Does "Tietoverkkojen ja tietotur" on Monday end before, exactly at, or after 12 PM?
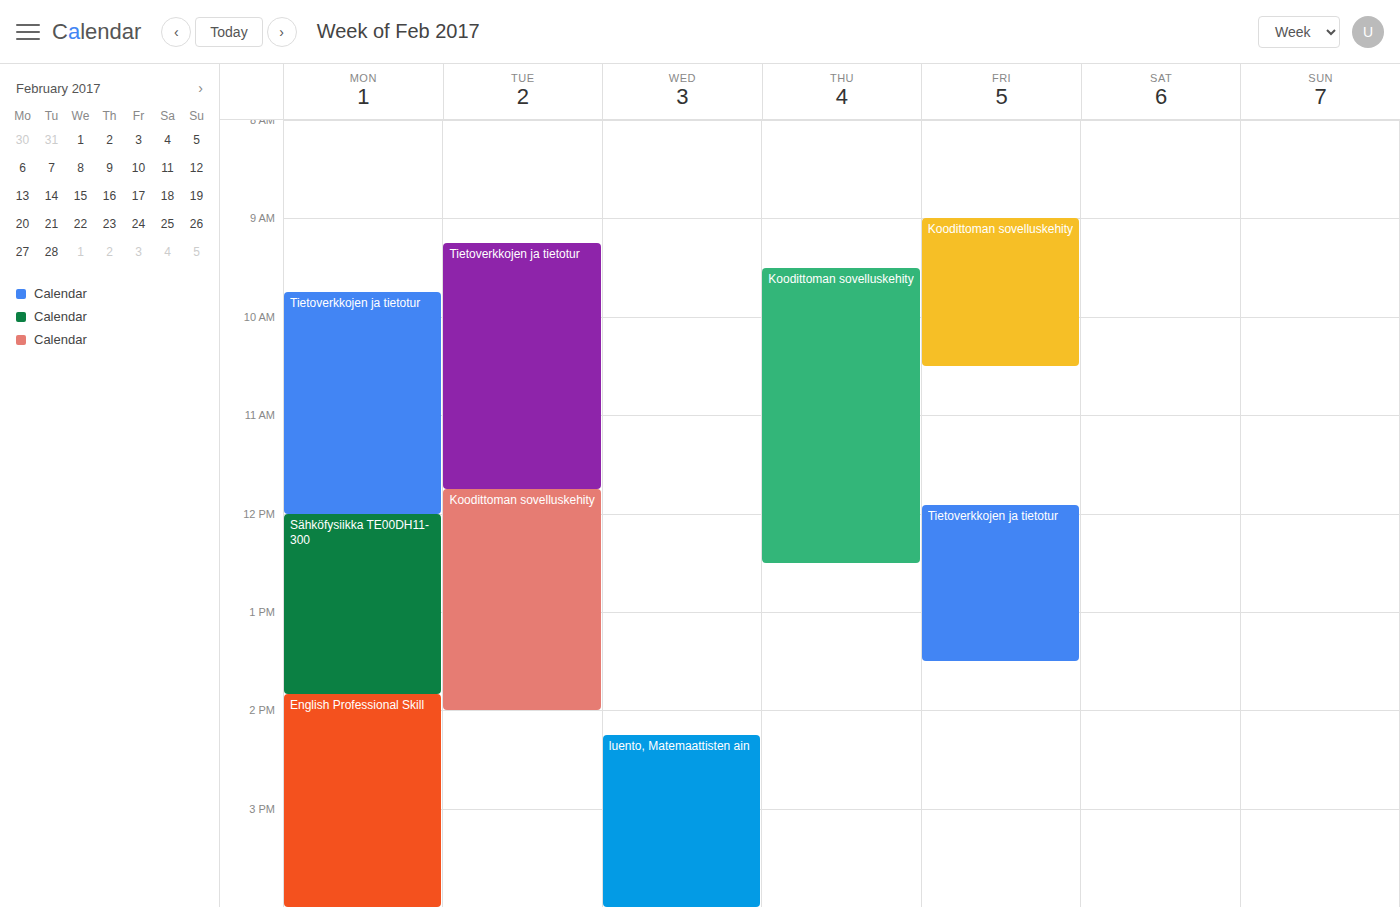
12:00 PM -- exactly at 12 PM, on the 12 PM line.